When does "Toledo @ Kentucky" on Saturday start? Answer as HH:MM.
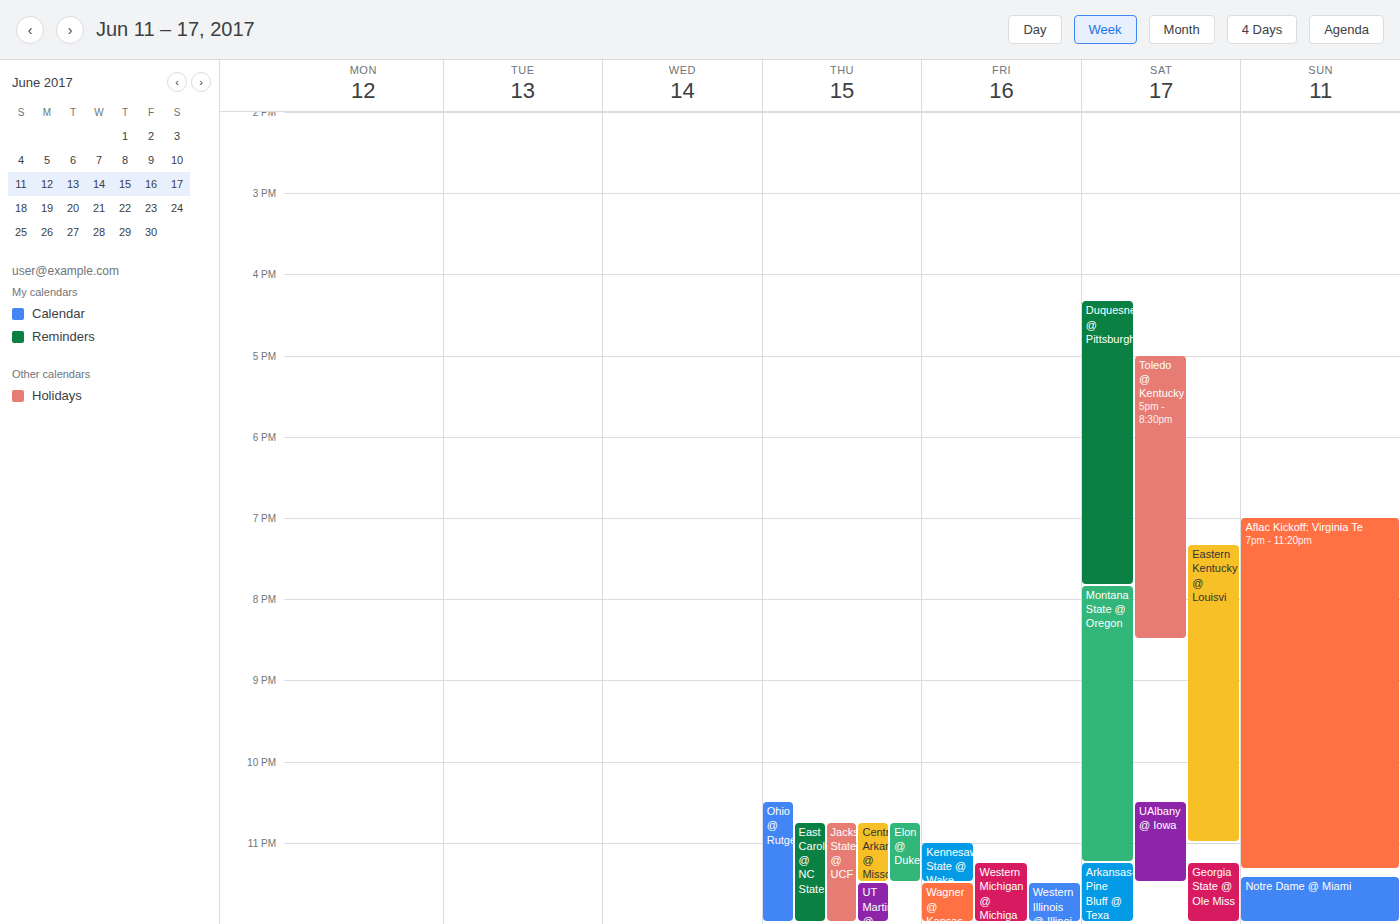
17:00